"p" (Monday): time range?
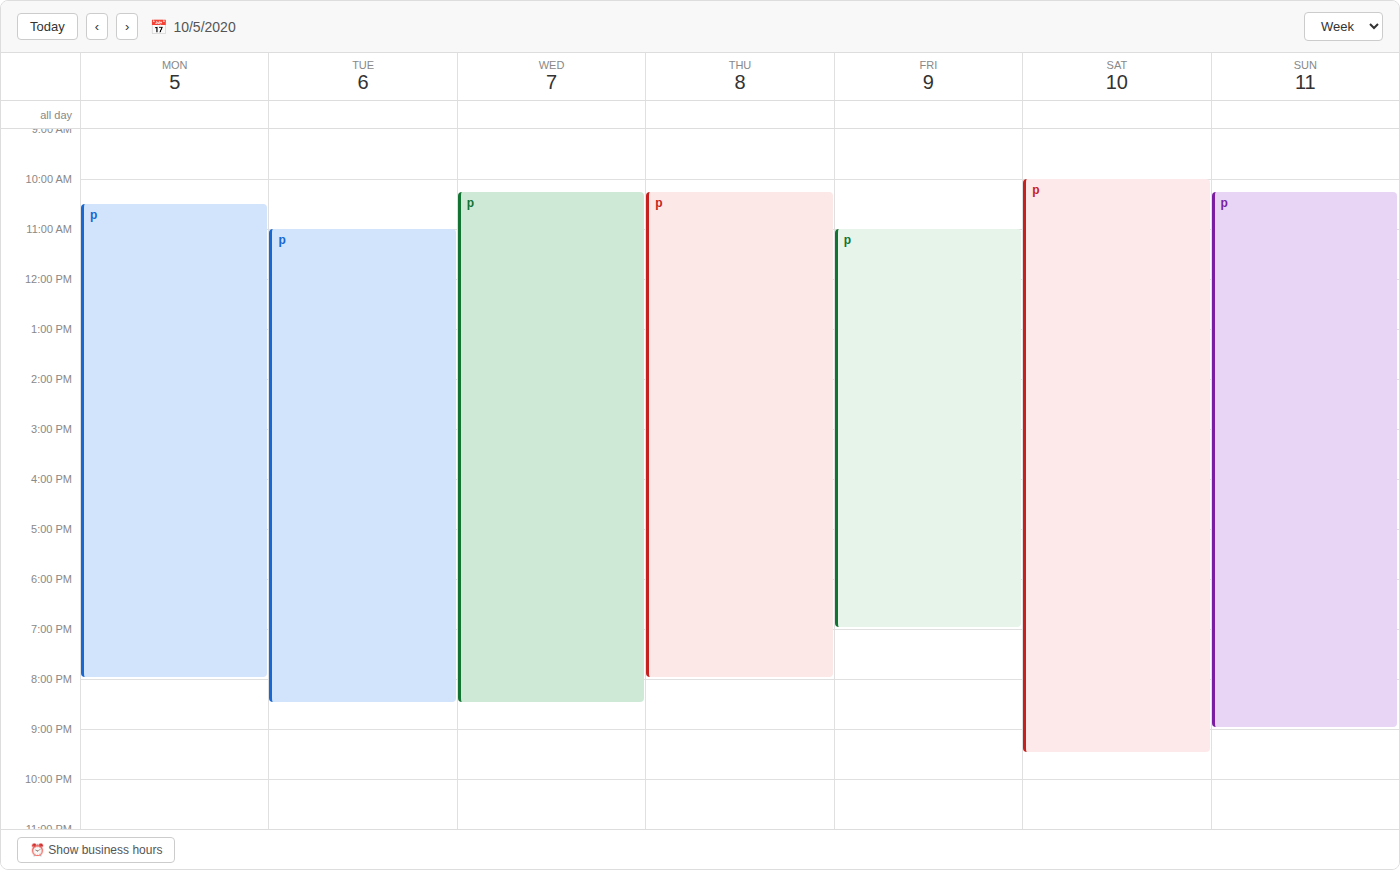
10:30 AM to 8:00 PM